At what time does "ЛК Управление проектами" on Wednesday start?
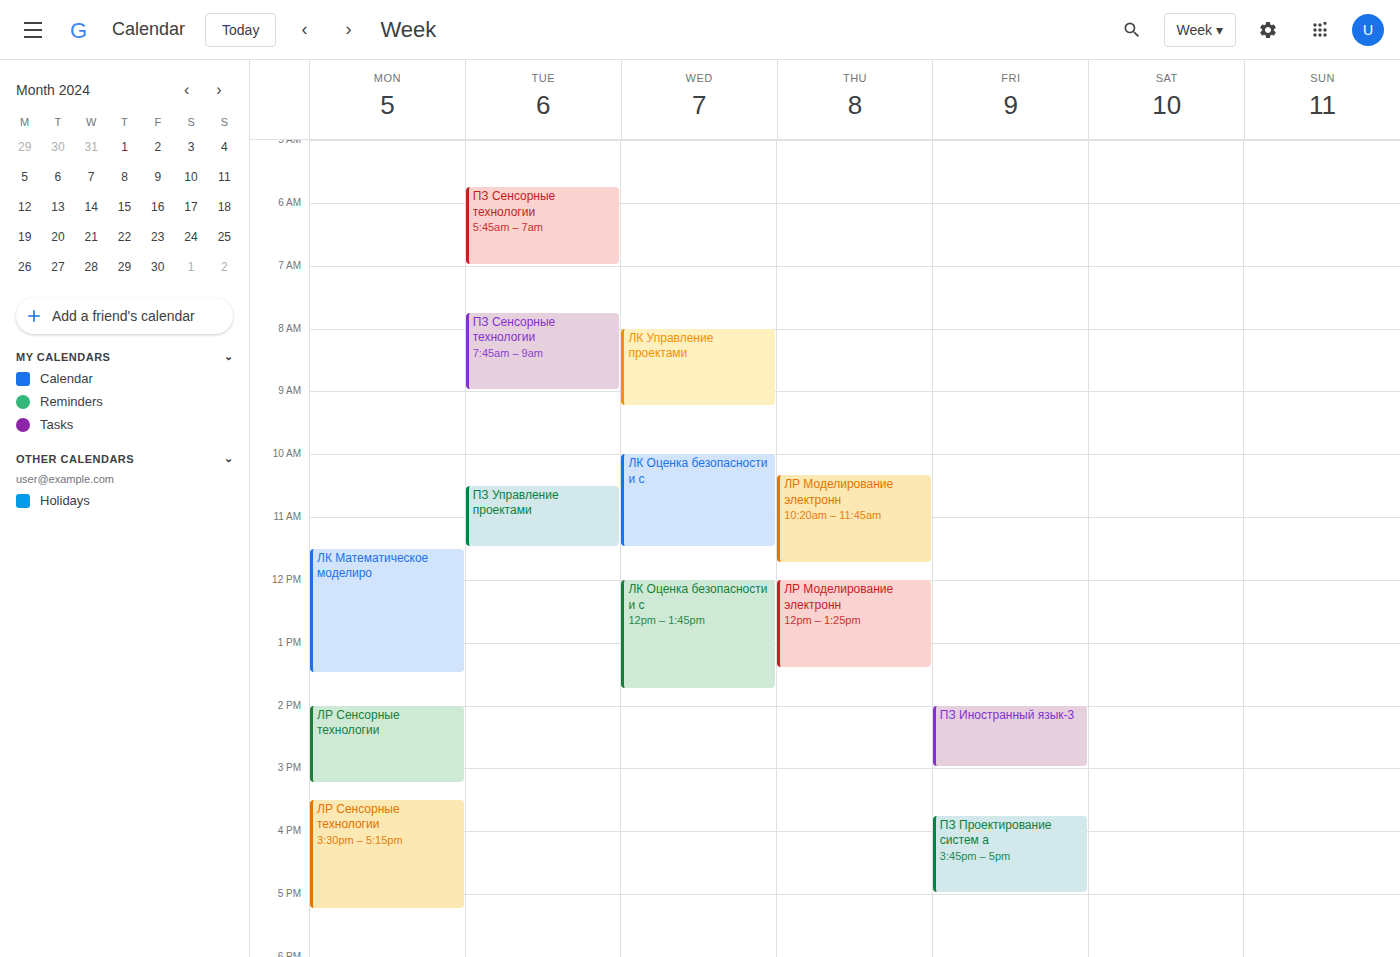
8:00 AM